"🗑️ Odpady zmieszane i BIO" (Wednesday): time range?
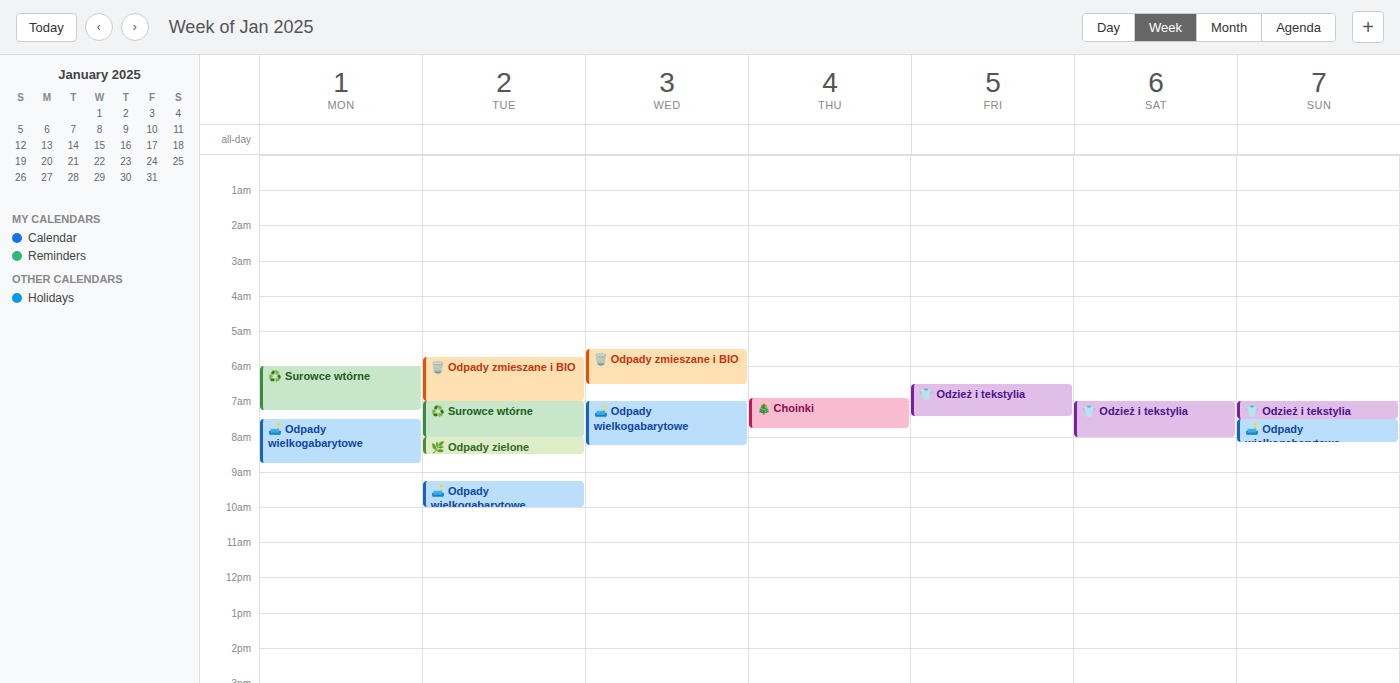
5:30 AM to 6:30 AM